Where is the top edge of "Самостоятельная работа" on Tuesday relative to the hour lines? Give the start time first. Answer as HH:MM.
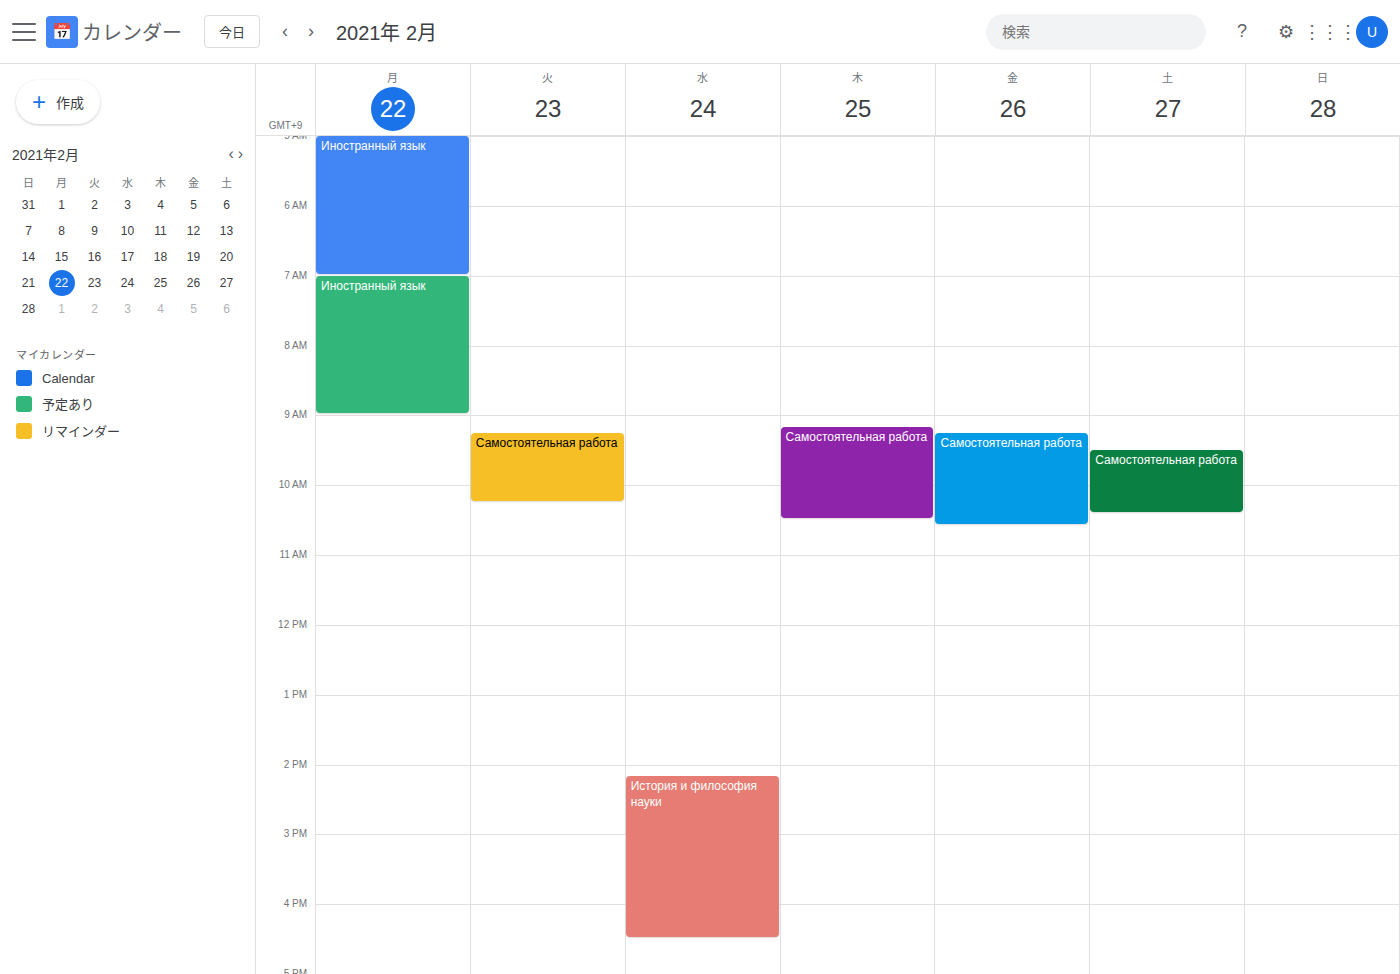
09:15 -- neither: a quarter of the way from the 09:00 line to the 10:00 line.